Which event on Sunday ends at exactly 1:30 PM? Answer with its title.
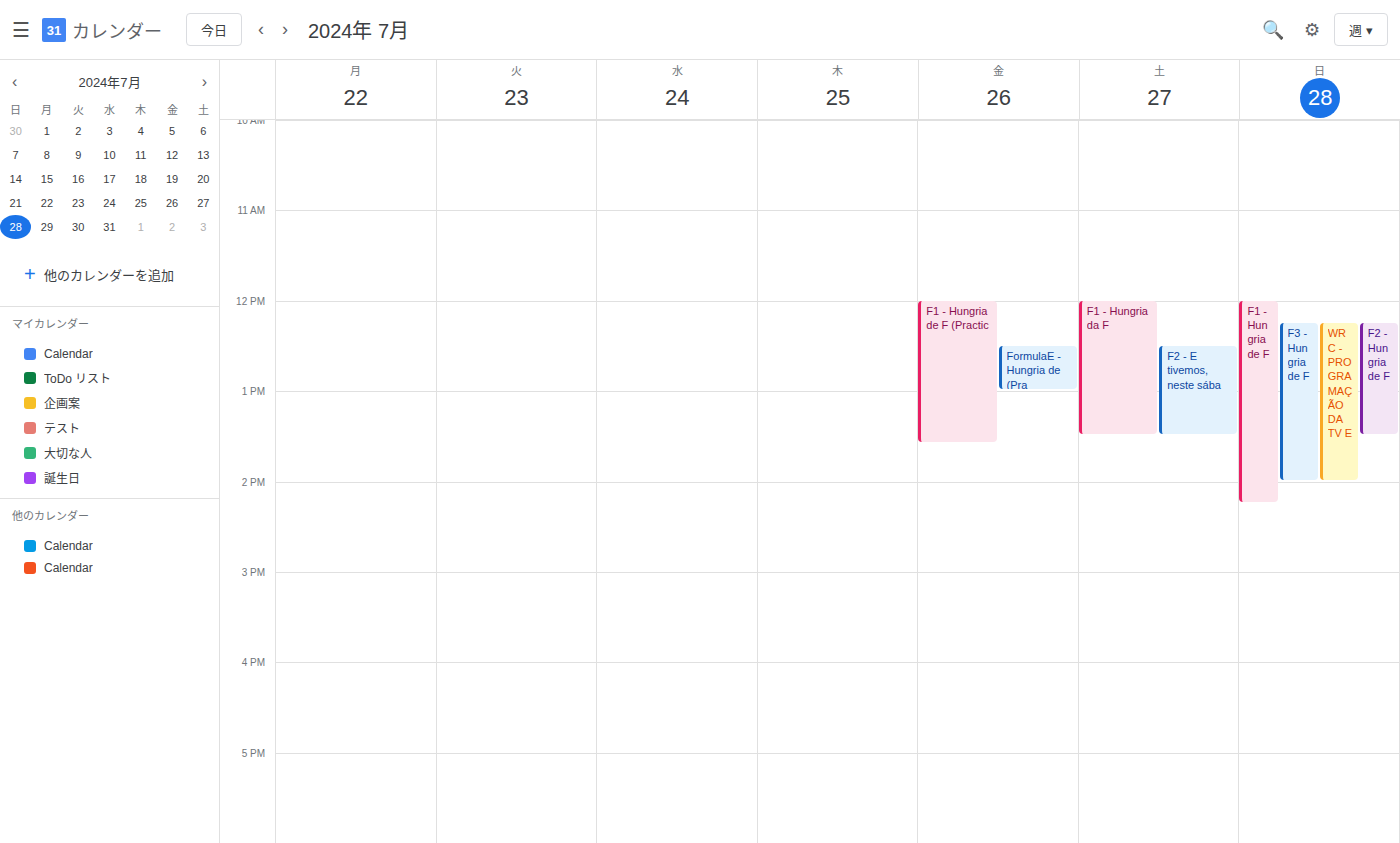
"F2 - Hungria de F"